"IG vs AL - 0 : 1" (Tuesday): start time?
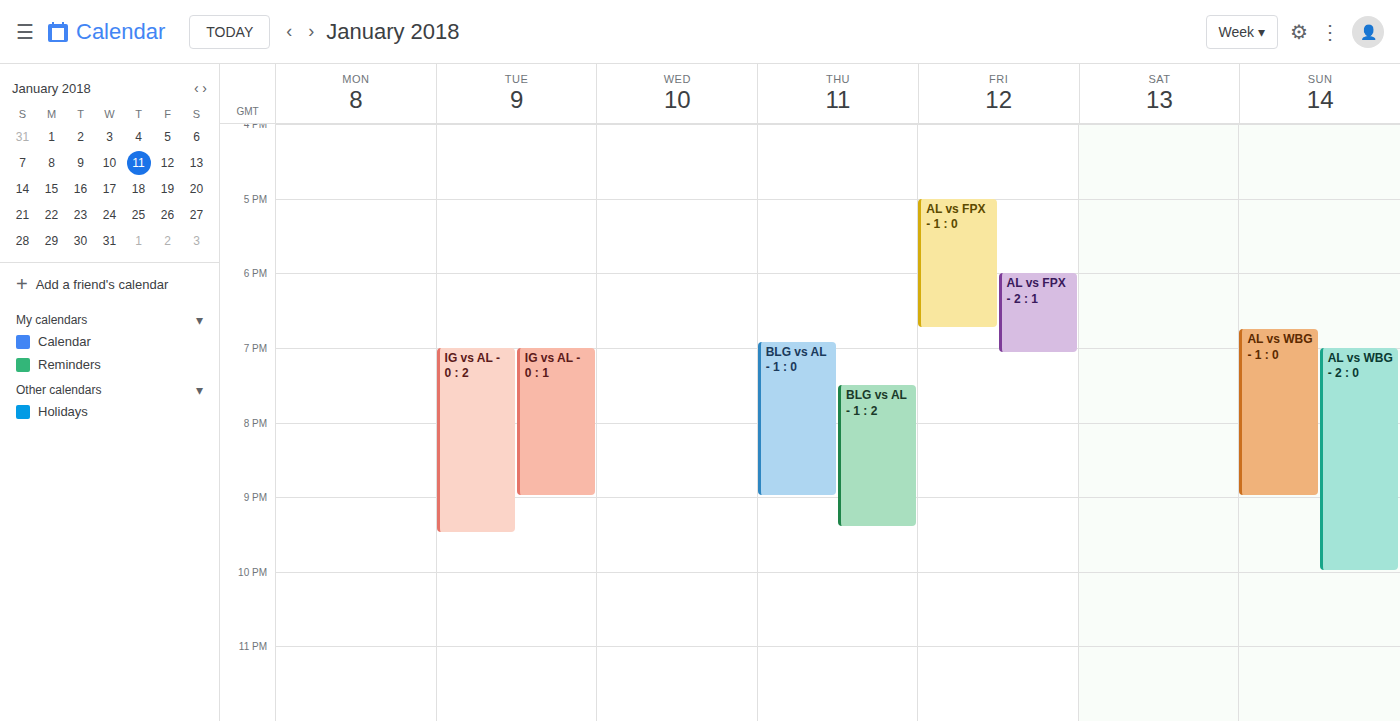
7:00 PM